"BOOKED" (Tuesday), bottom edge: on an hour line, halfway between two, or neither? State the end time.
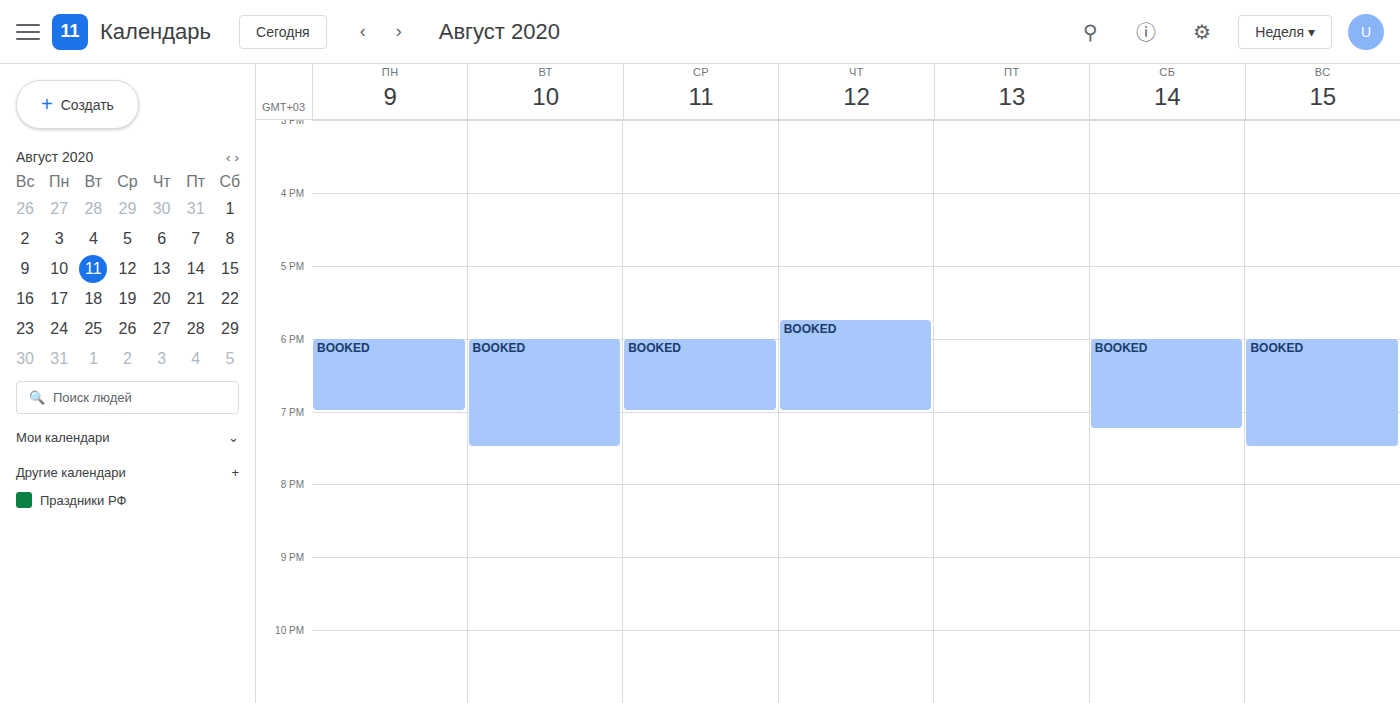
19:30 -- halfway between the 19:00 and 20:00 lines.